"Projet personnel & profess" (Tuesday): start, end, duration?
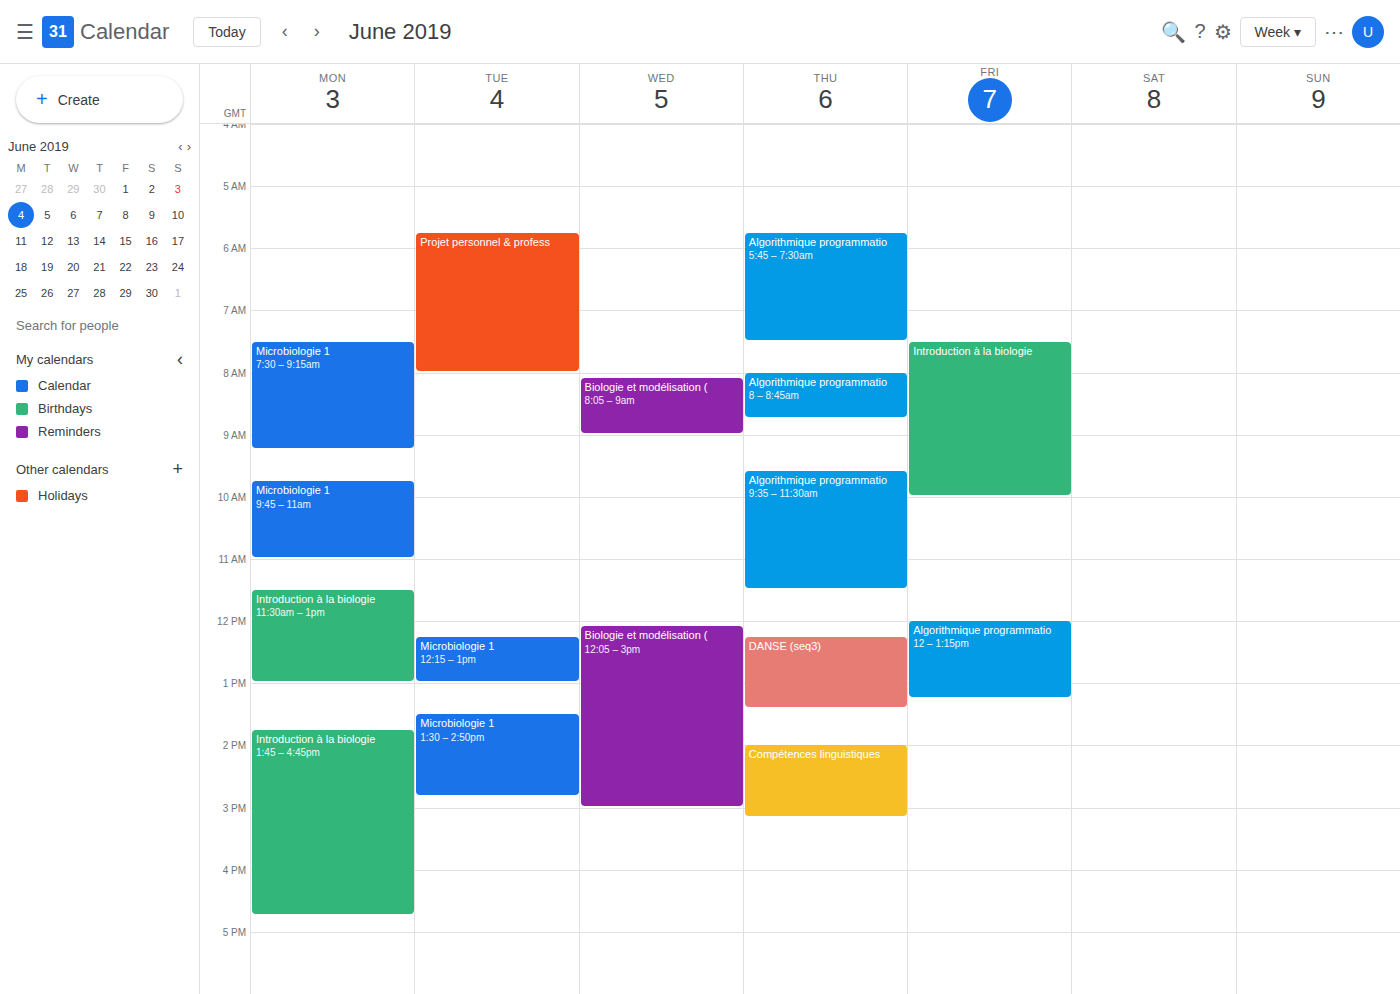
5:45 AM to 8:00 AM, 2 hours 15 minutes